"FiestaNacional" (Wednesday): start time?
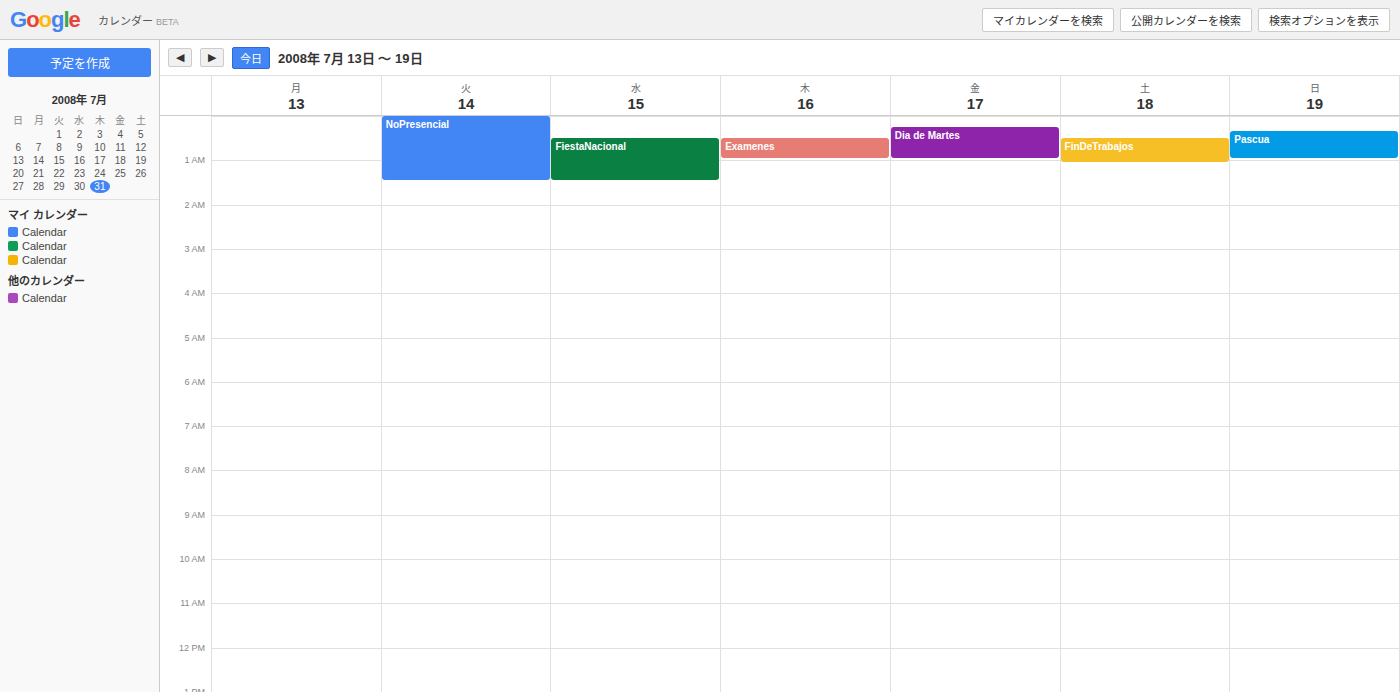
12:30 AM